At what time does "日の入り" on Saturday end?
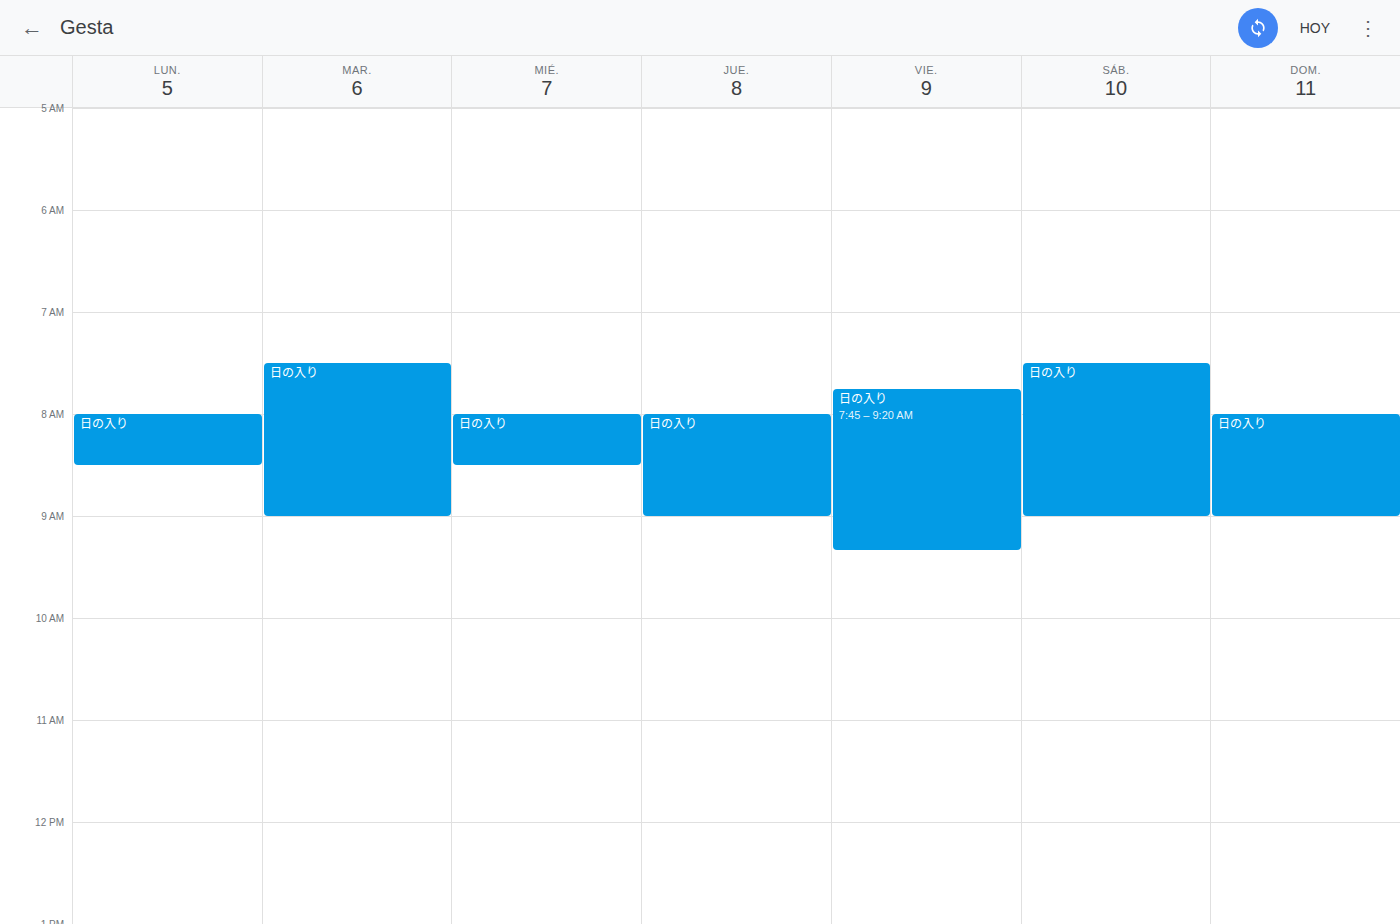
9:00 AM